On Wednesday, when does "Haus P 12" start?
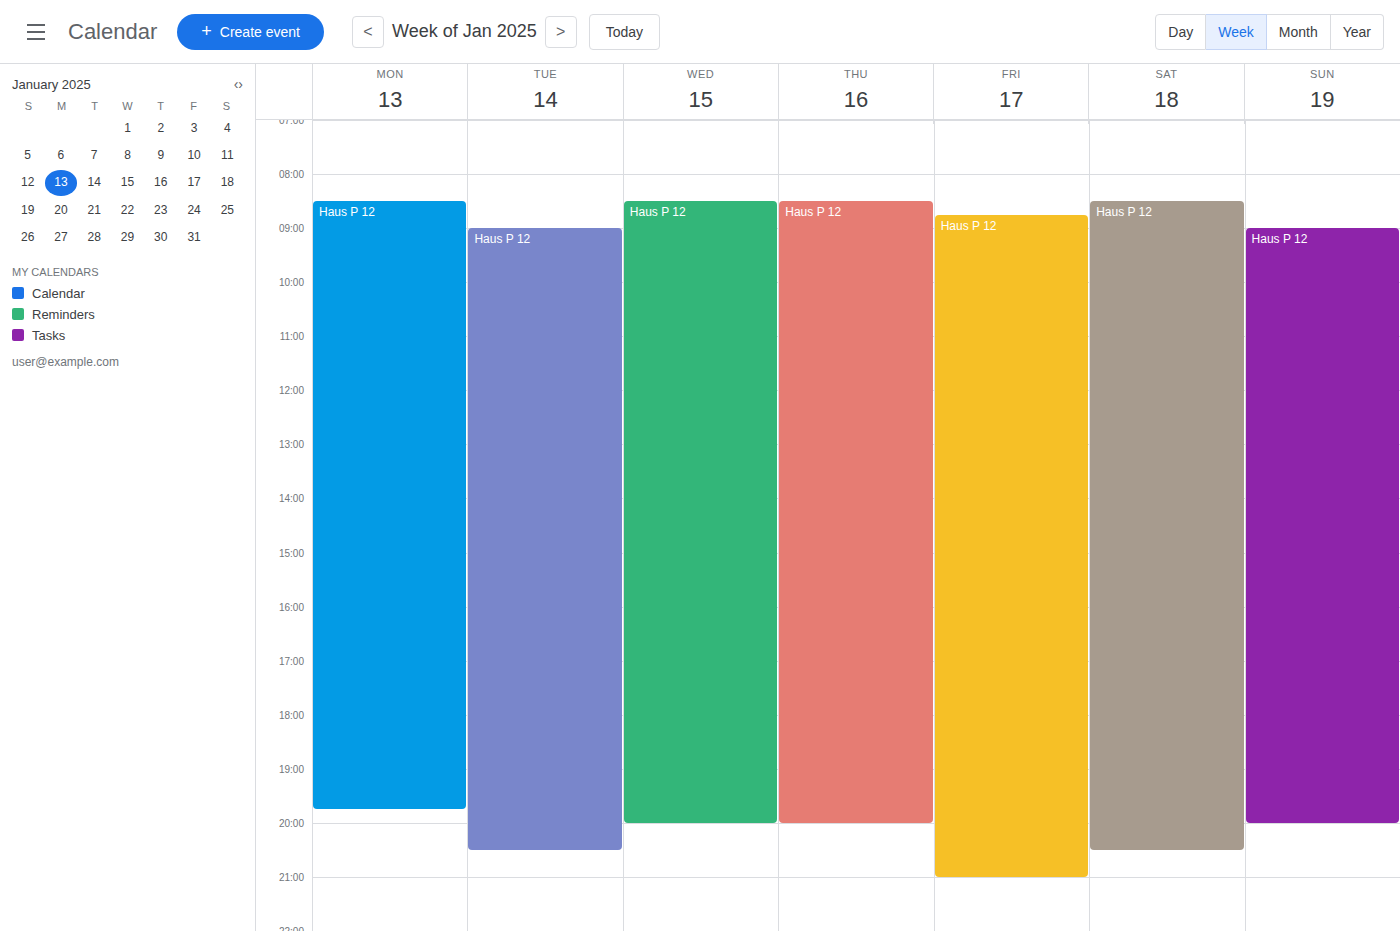
8:30 AM